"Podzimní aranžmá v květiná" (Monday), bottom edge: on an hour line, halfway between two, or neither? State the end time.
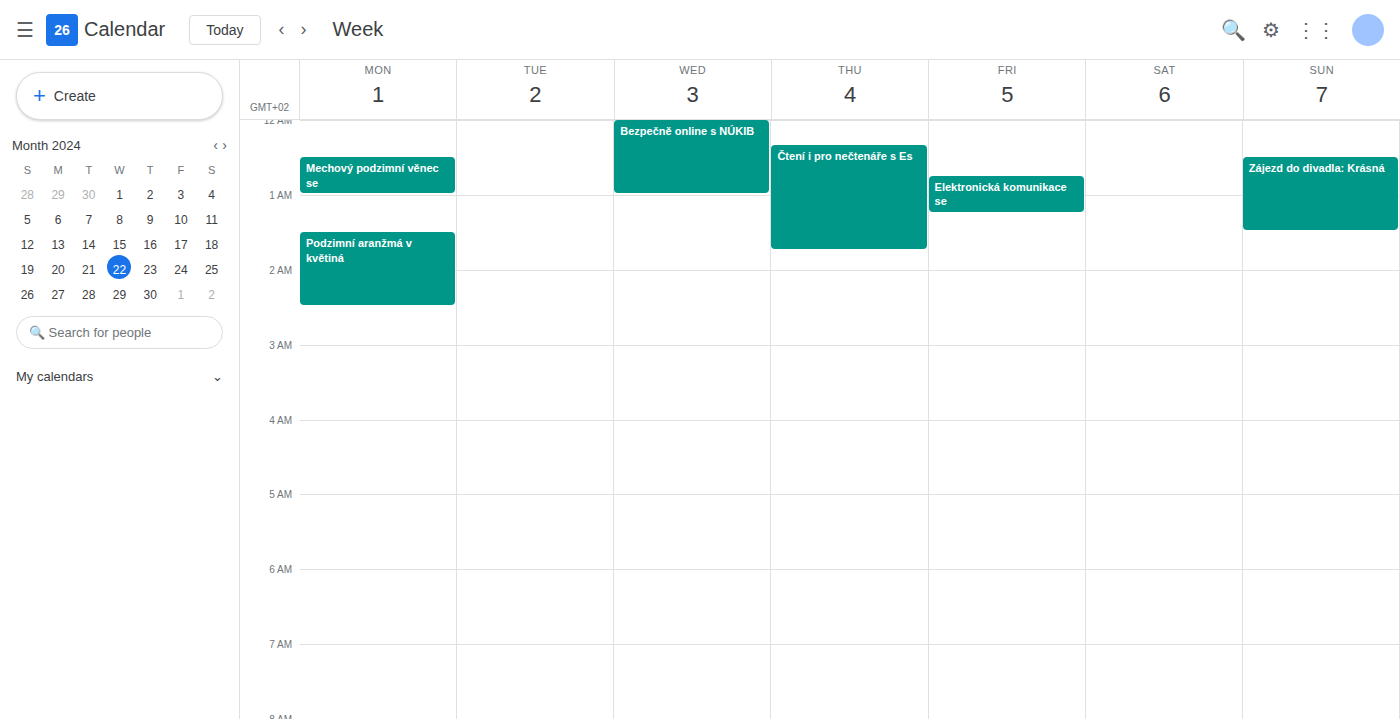
2:30 AM -- halfway between the 2 AM and 3 AM lines.